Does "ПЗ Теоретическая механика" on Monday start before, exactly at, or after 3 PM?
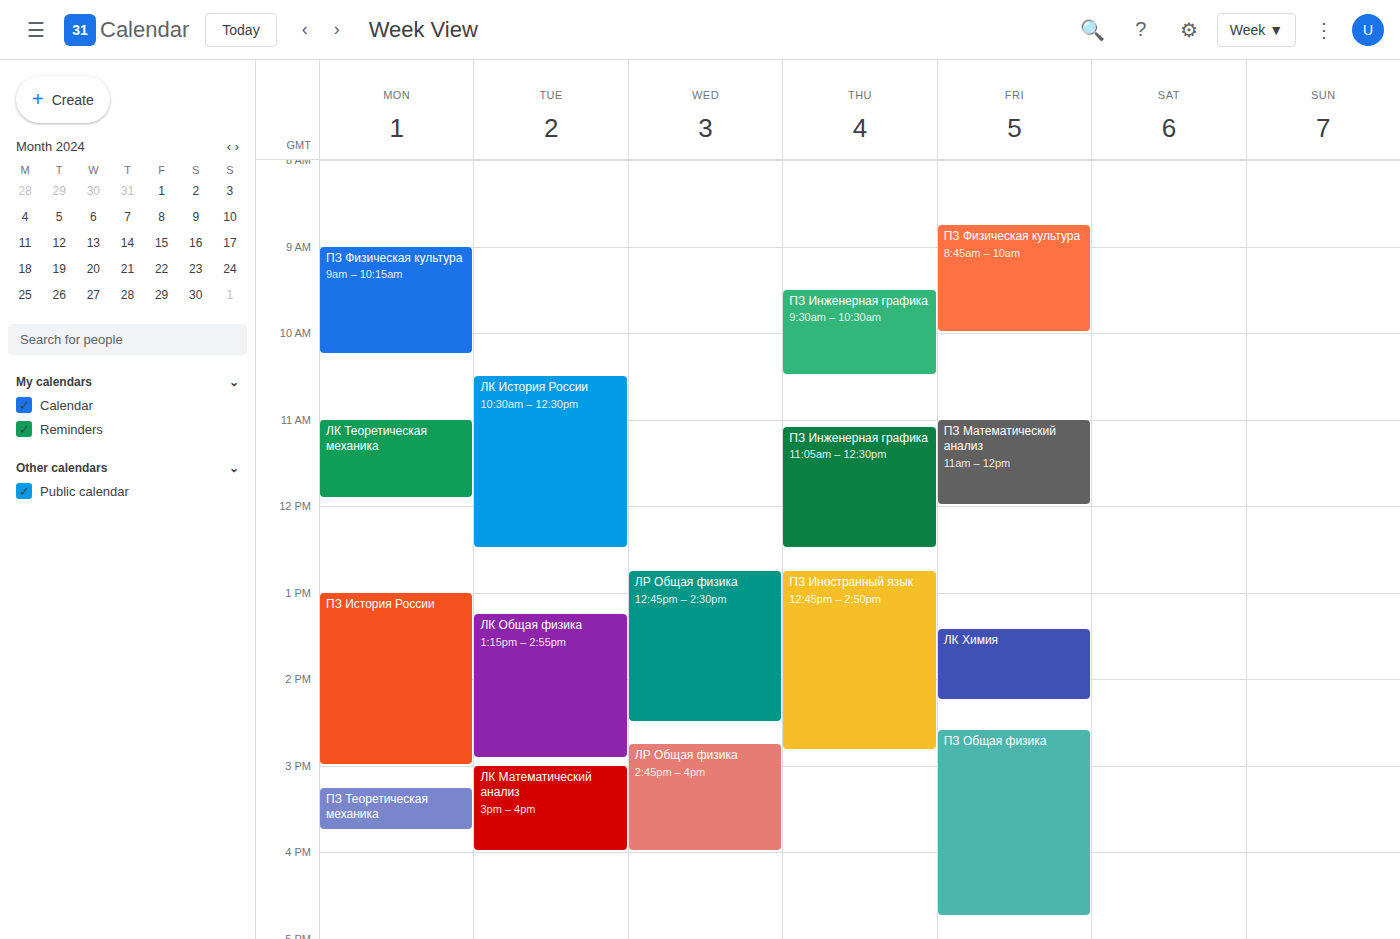
3:15 PM -- after 3 PM, 15 minutes below the 3 PM line.